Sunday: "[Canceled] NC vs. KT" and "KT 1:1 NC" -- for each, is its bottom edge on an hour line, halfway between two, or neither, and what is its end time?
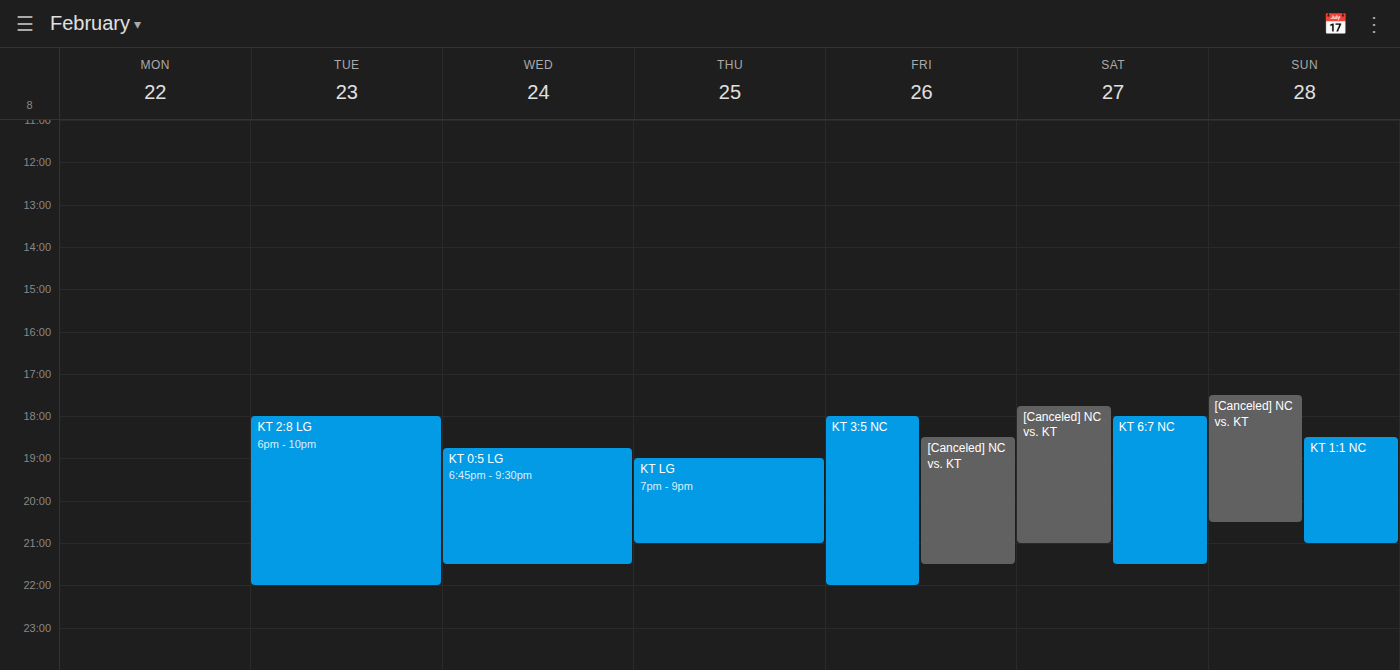
"[Canceled] NC vs. KT": 20:30, halfway between the 20:00 and 21:00 lines. "KT 1:1 NC": 21:00, exactly on the 21:00 line.